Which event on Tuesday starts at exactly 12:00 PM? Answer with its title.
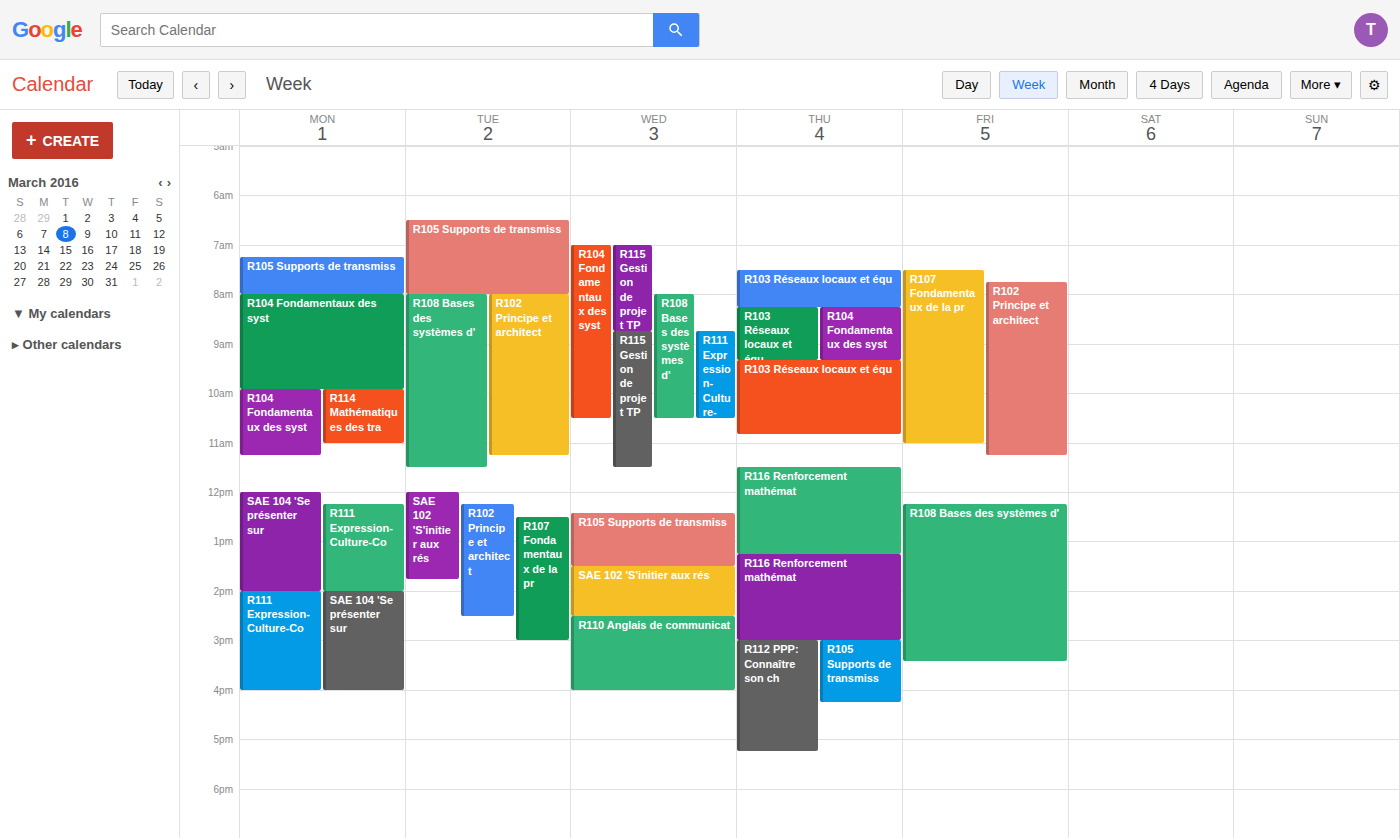
"SAE 102 'S'initier aux rés"